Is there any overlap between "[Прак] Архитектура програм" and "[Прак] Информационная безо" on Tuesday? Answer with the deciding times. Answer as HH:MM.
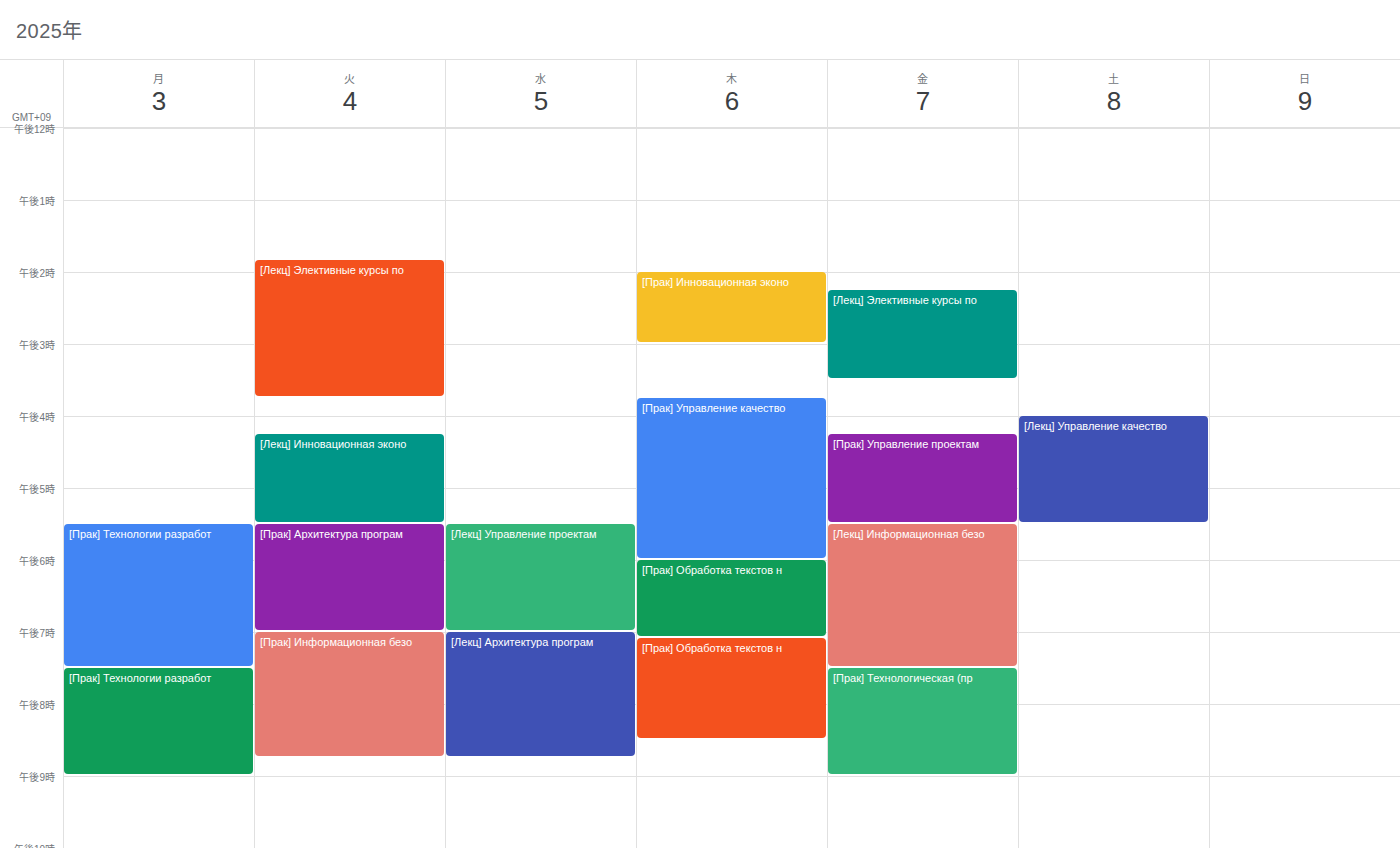
"[Прак] Архитектура програм" ends at 19:00, exactly when "[Прак] Информационная безо" starts -- they touch but do not overlap.